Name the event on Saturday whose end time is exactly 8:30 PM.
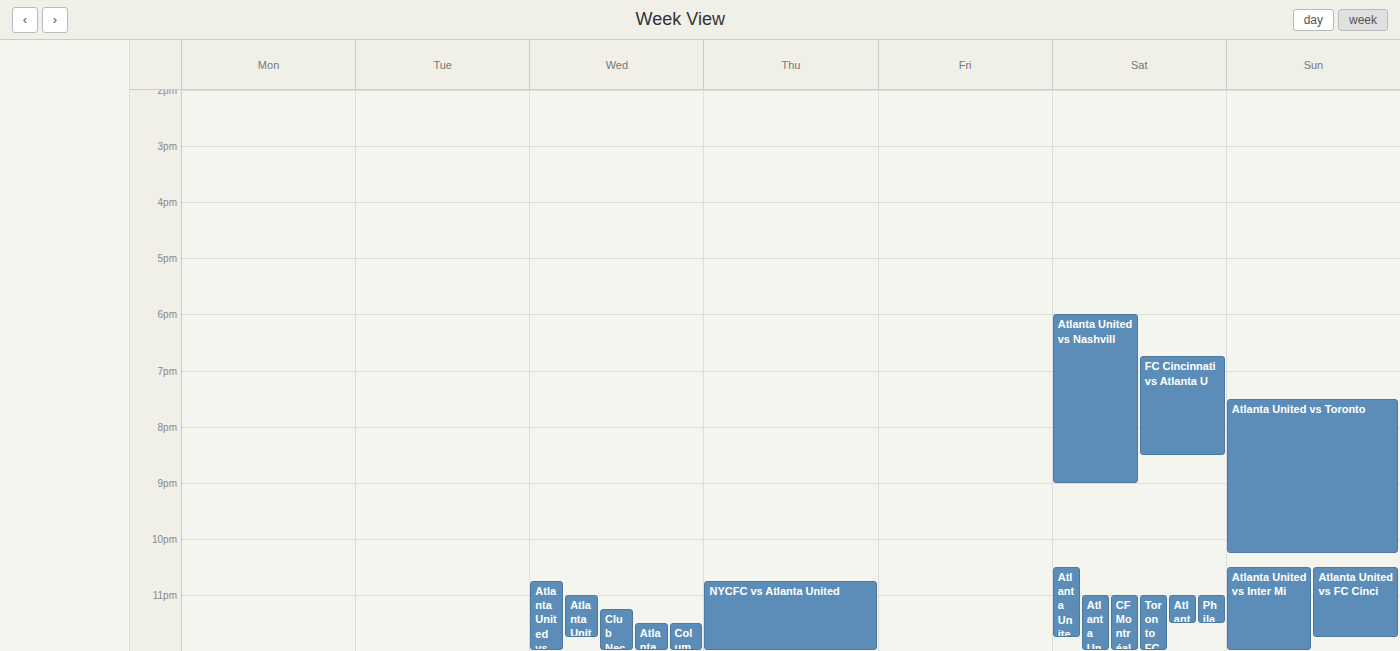
"FC Cincinnati vs Atlanta U"